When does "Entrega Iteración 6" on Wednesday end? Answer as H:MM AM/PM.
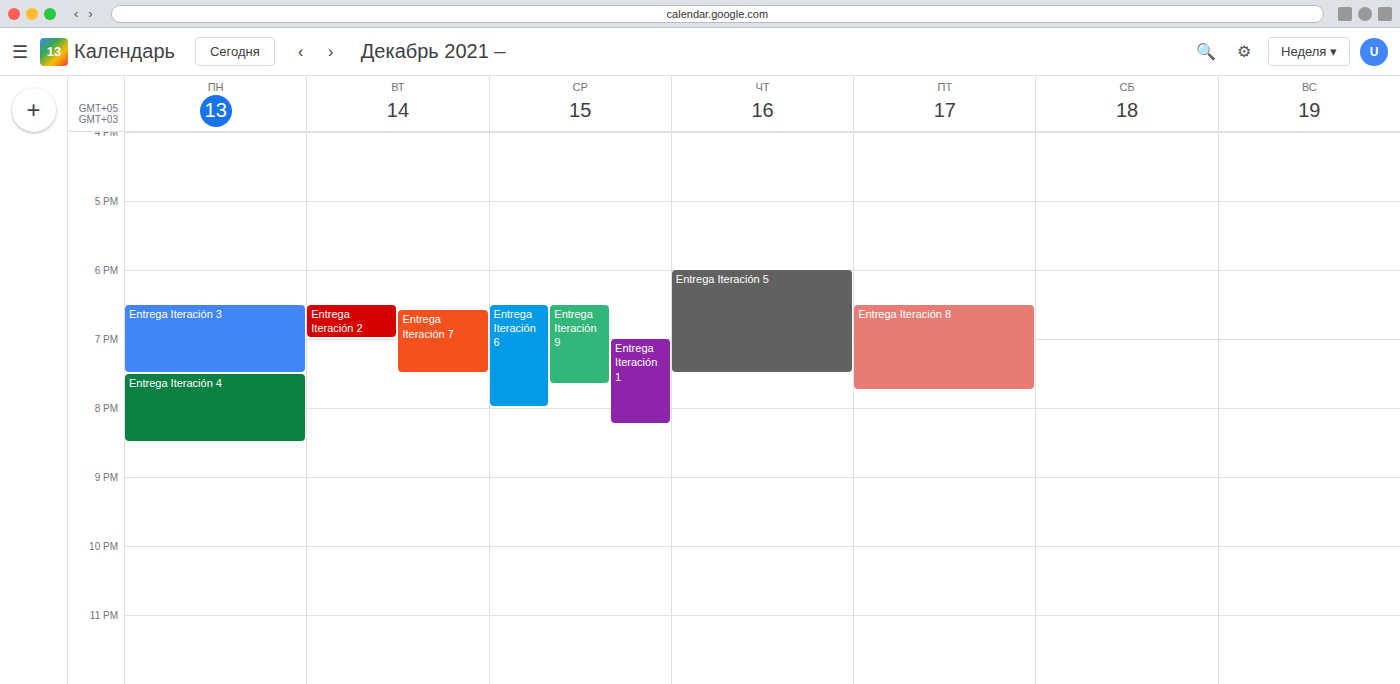
8:00 PM